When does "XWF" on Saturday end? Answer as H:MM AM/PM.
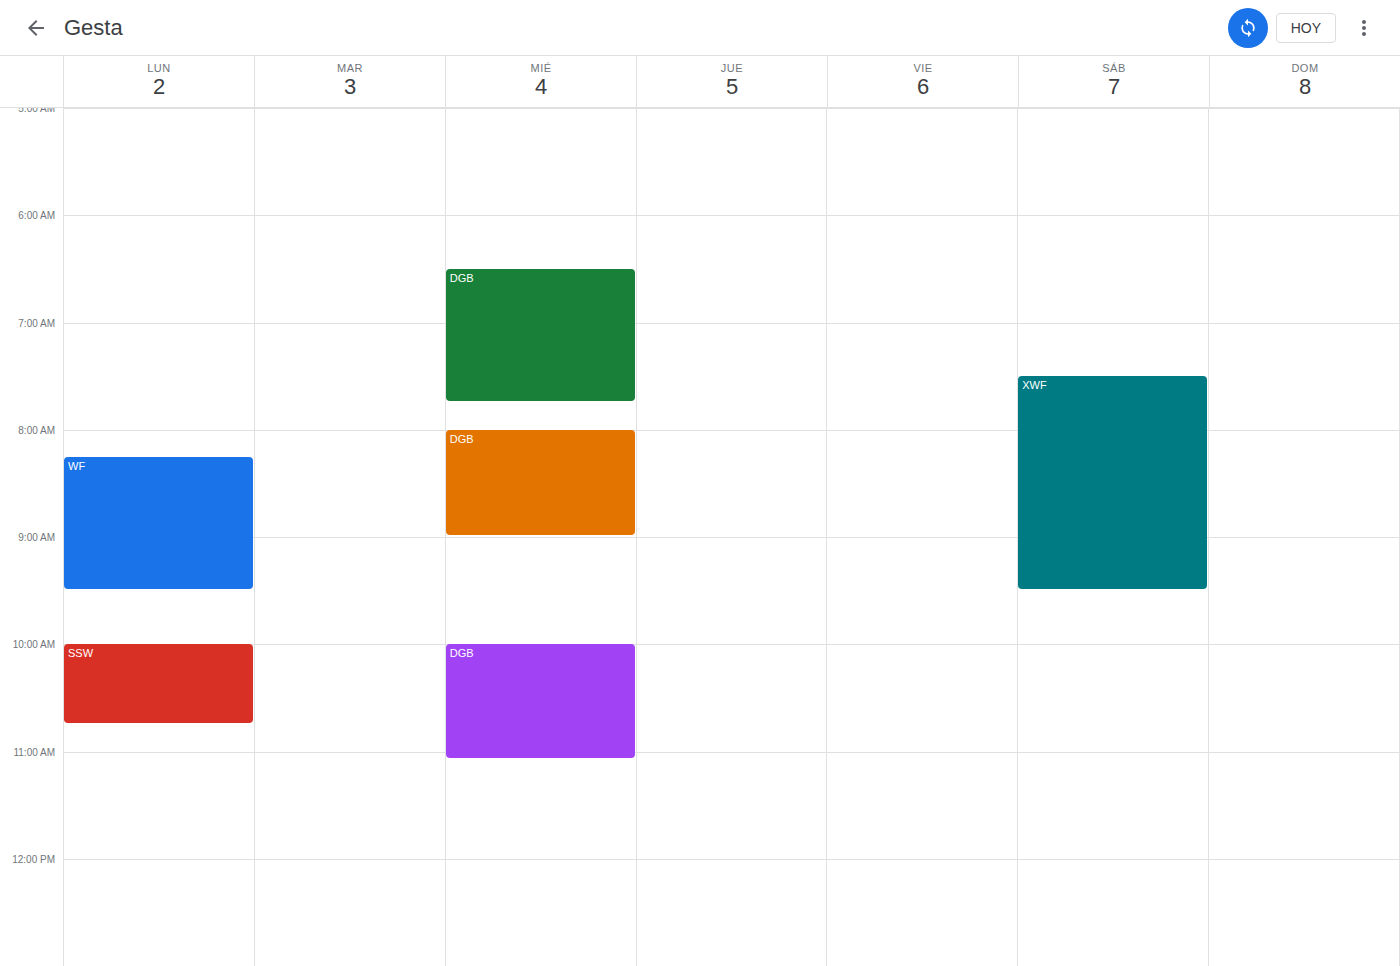
9:30 AM